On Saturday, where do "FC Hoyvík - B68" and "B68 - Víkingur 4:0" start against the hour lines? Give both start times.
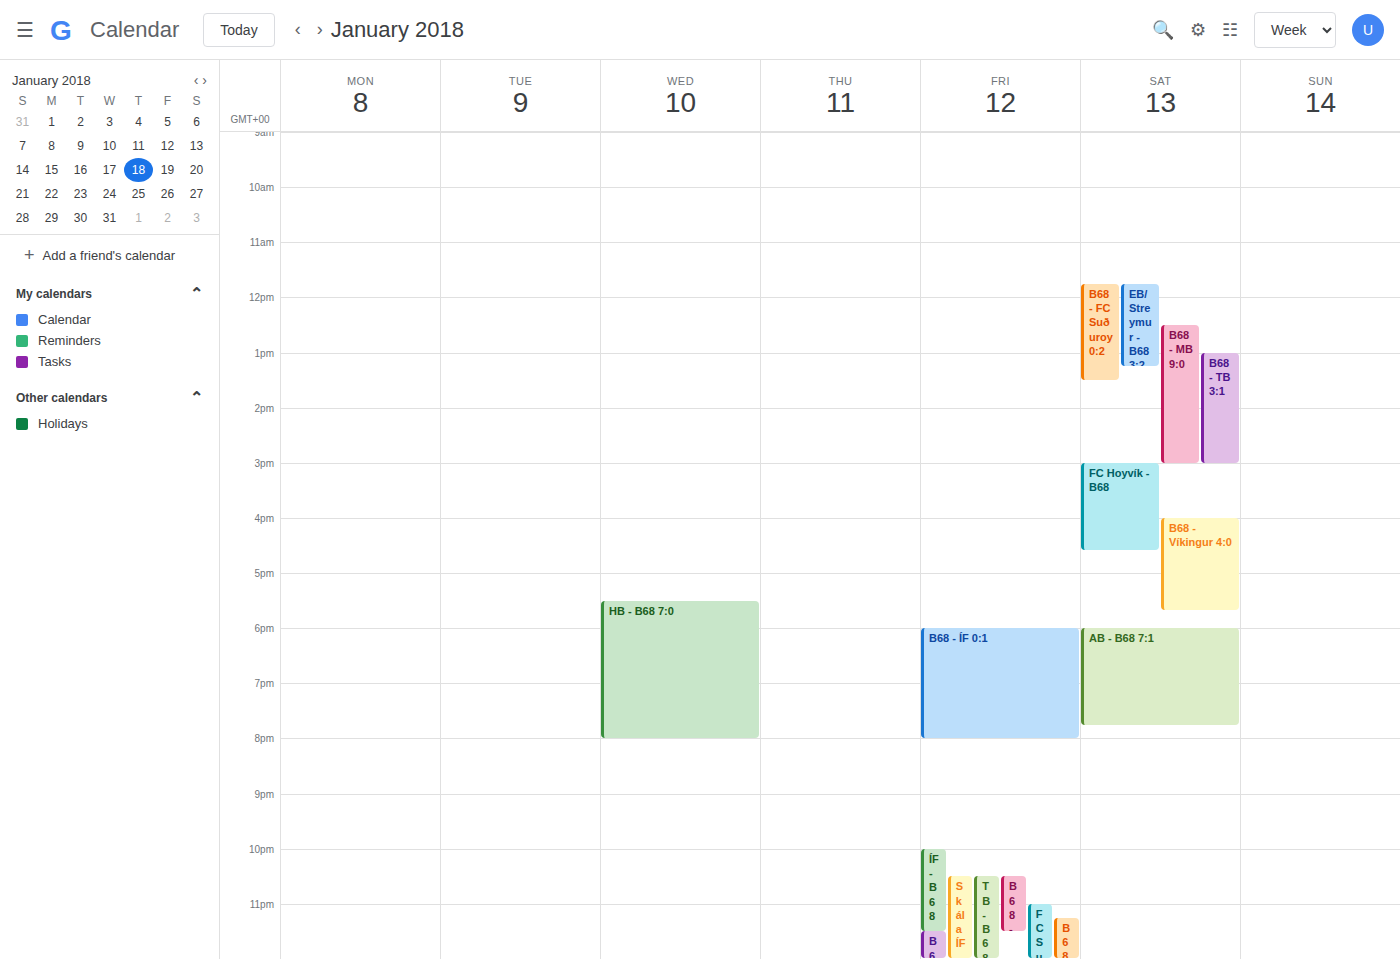
"FC Hoyvík - B68": 15:00, exactly on the 15:00 line. "B68 - Víkingur 4:0": 16:00, exactly on the 16:00 line.